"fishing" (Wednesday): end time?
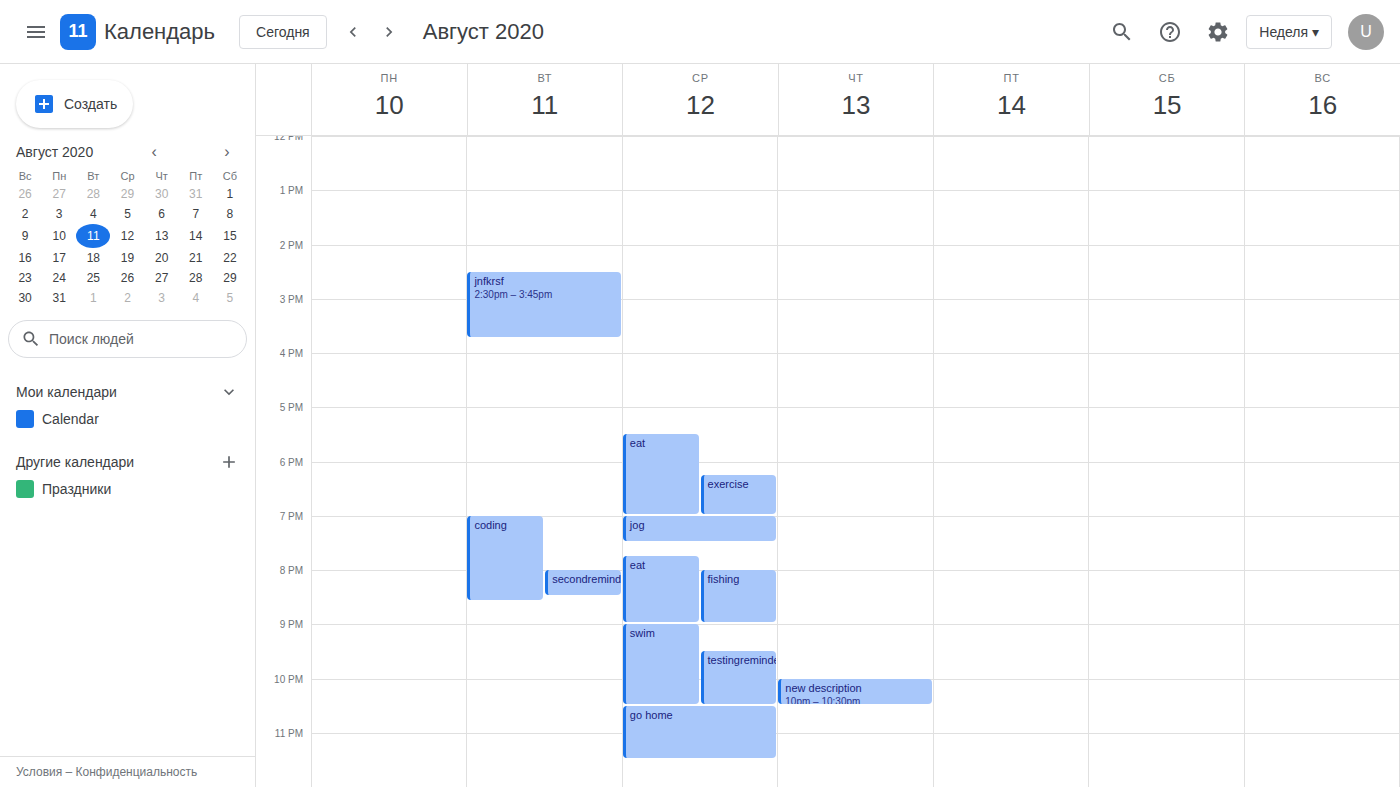
9:00 PM